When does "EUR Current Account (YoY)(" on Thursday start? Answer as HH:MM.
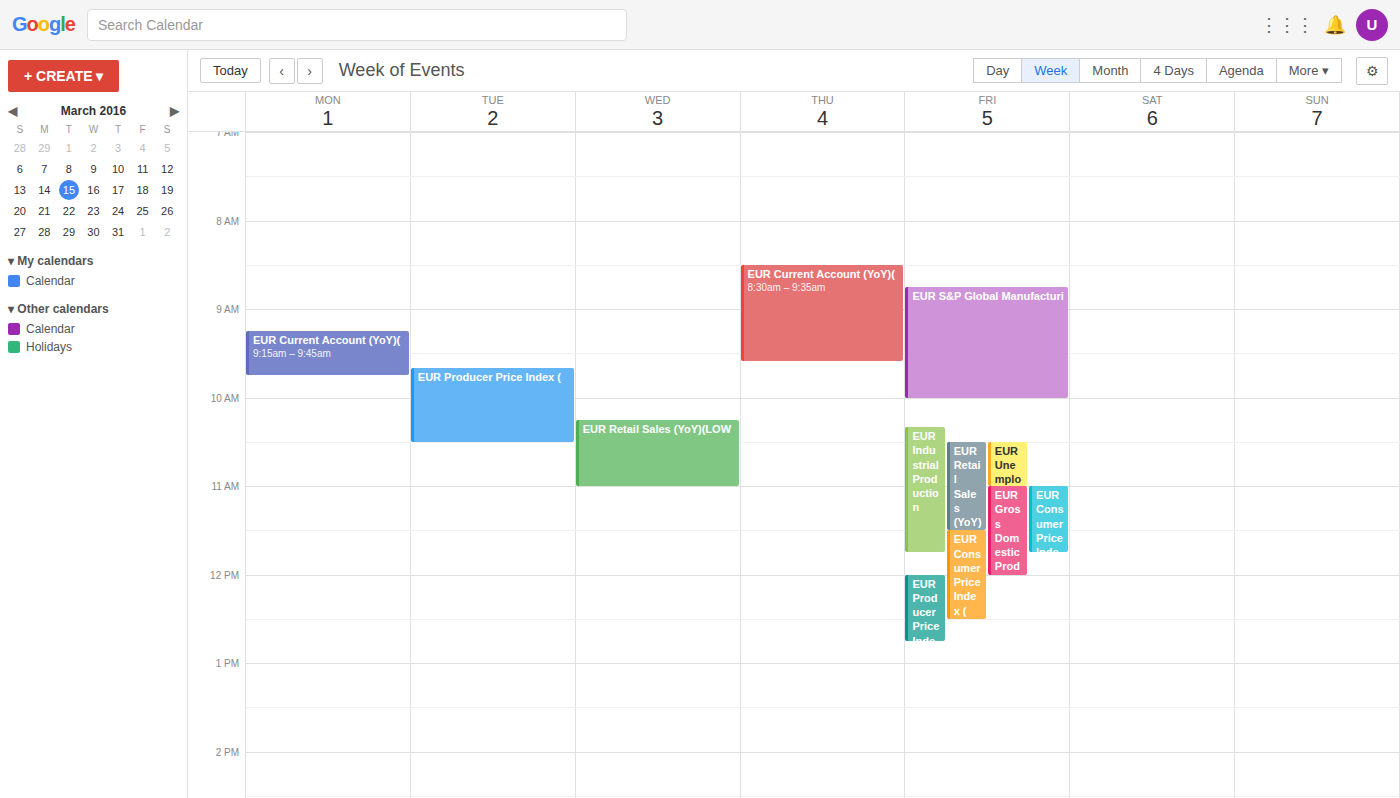
08:30